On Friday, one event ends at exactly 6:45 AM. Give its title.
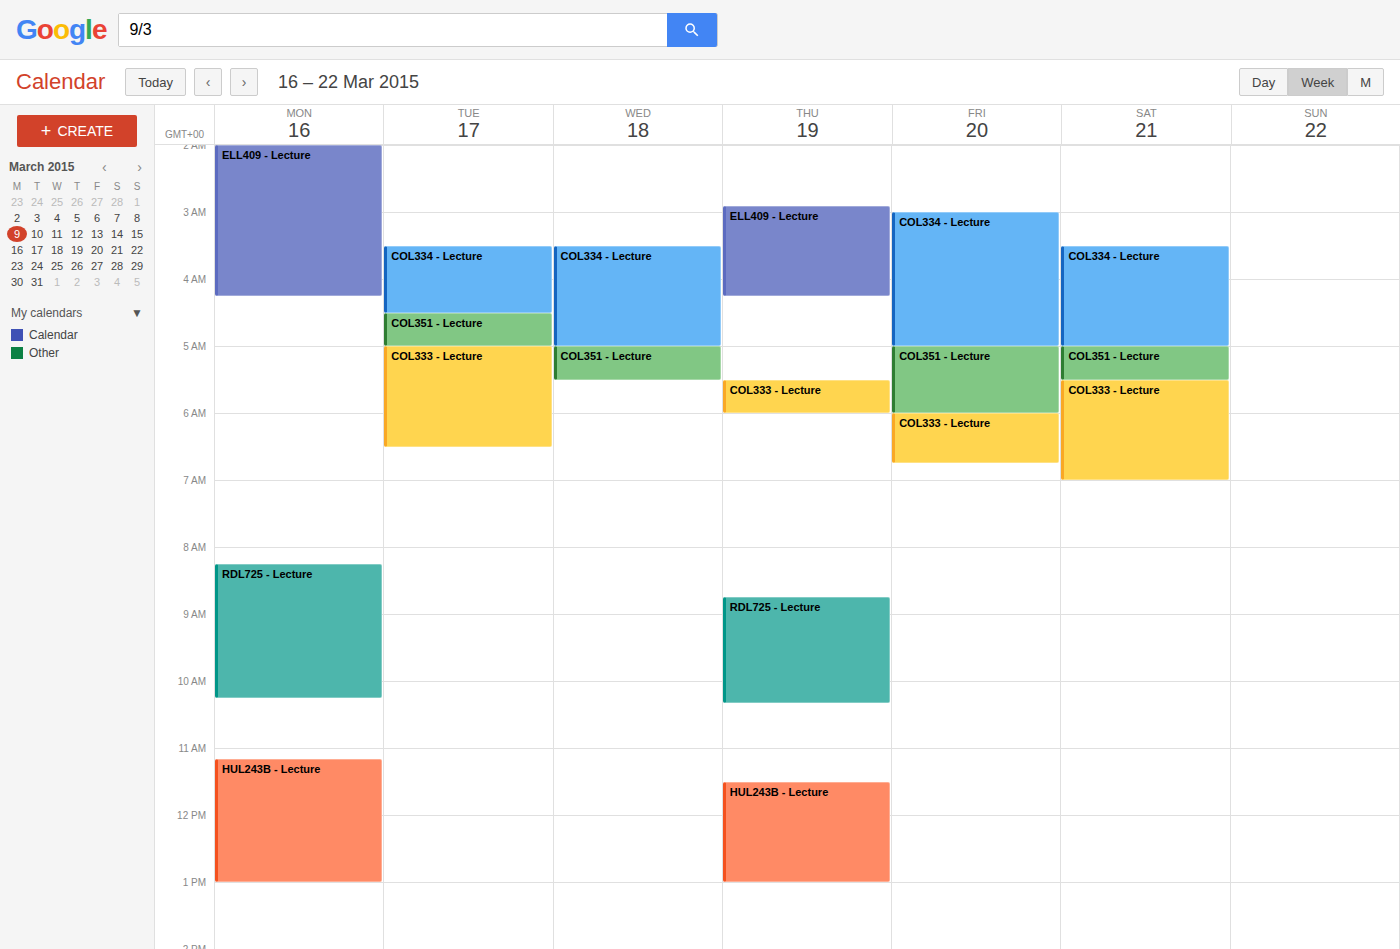
"COL333 - Lecture"